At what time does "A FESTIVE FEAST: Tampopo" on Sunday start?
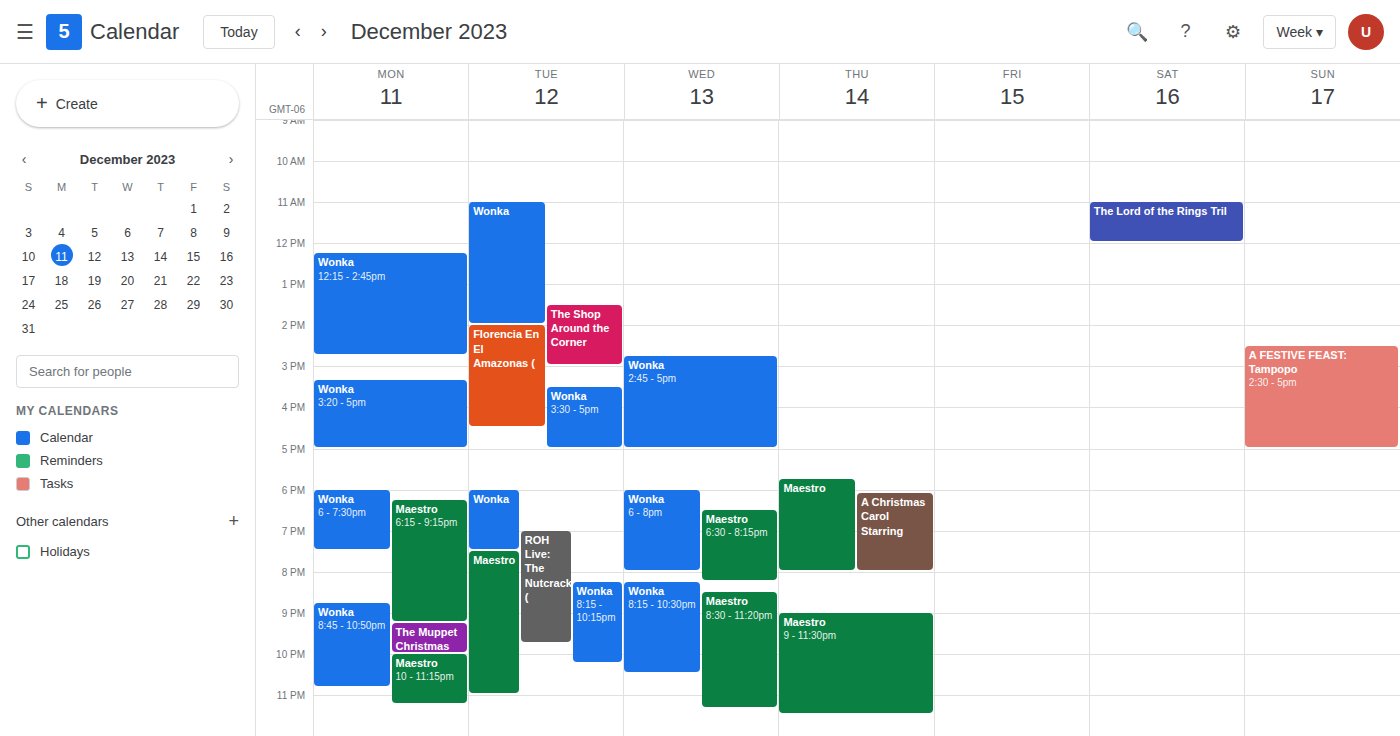
2:30 PM